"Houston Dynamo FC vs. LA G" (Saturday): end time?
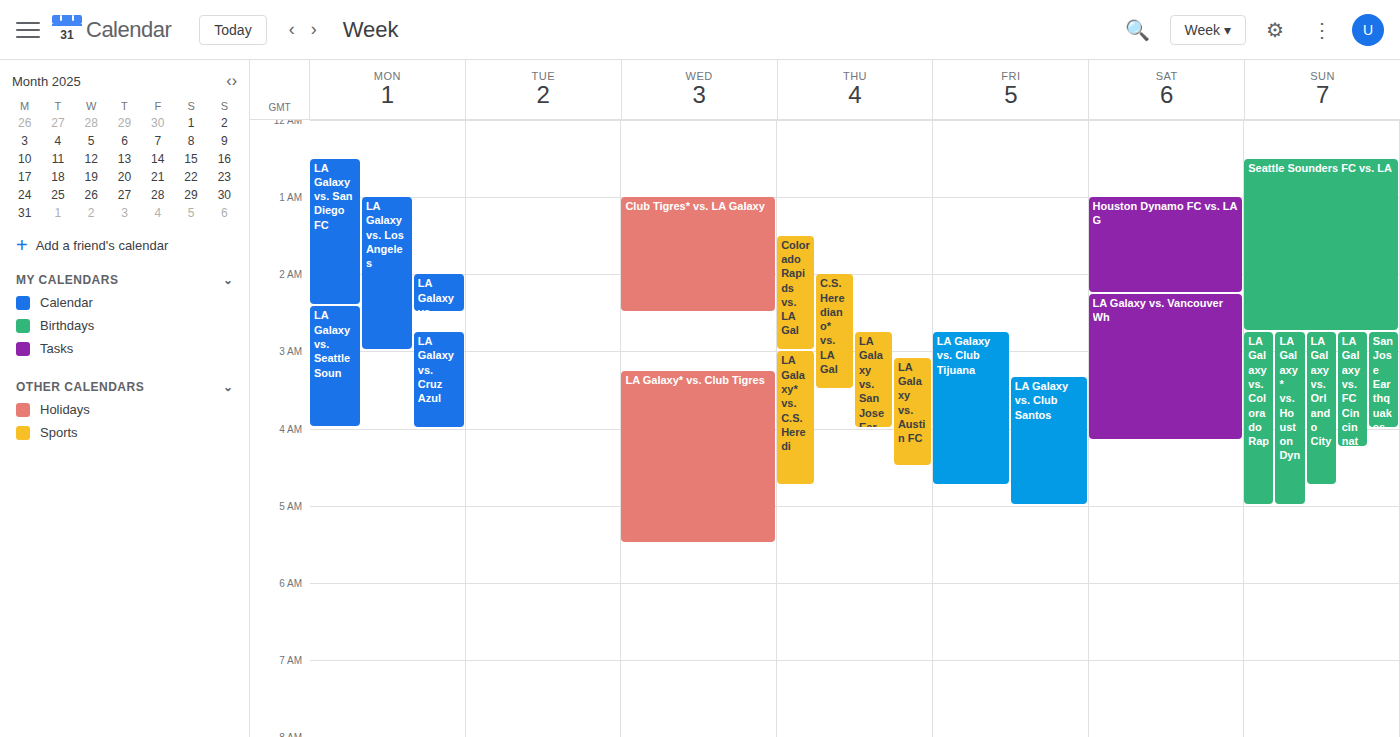
2:15 AM